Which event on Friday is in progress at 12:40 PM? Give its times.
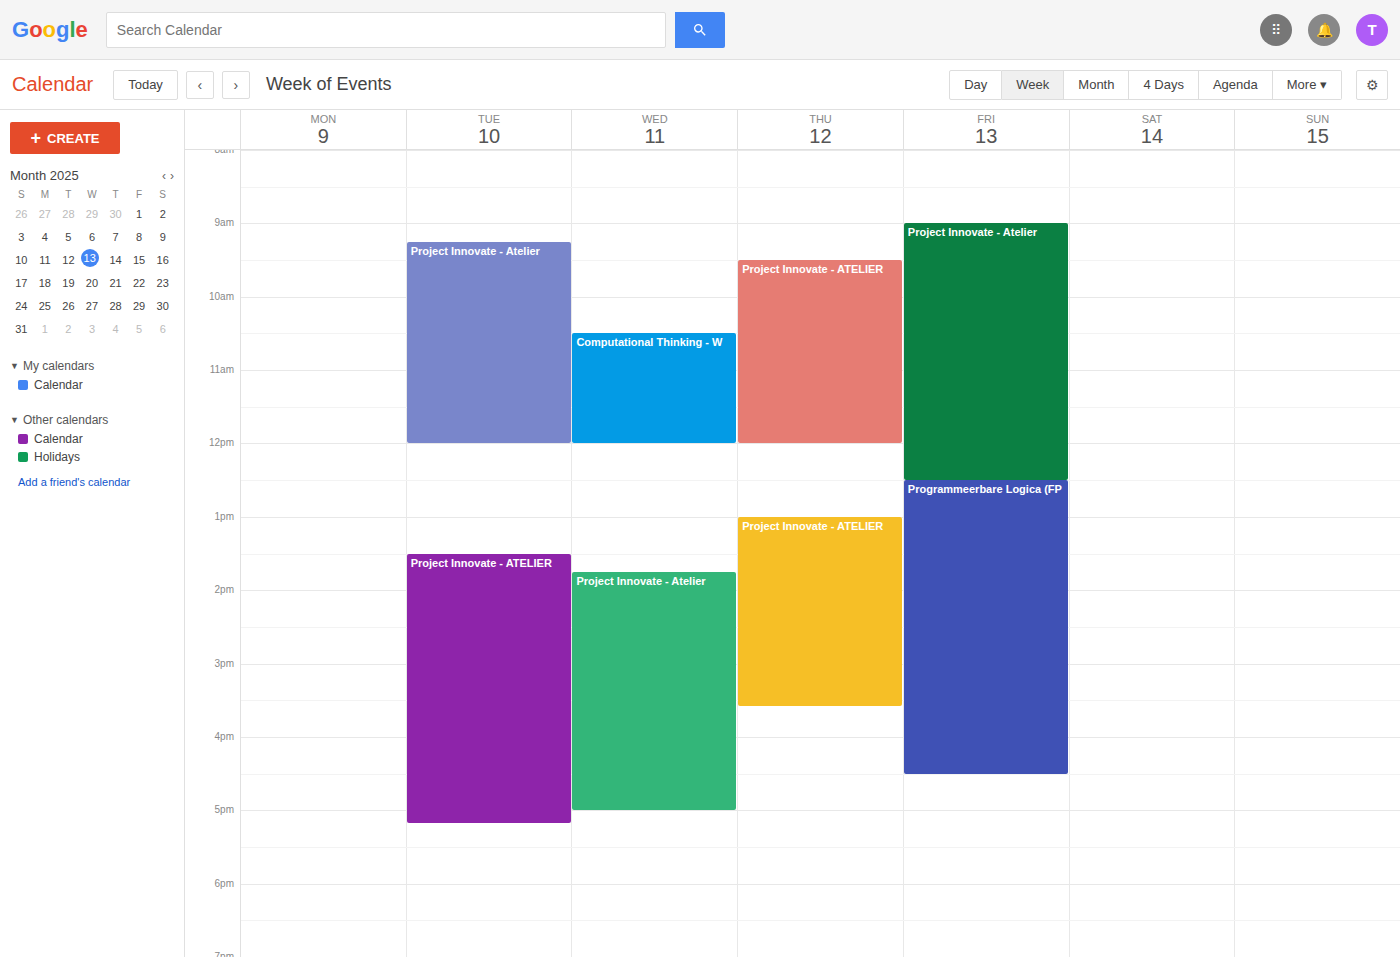
"Programmeerbare Logica (FP", 12:30 PM to 4:30 PM